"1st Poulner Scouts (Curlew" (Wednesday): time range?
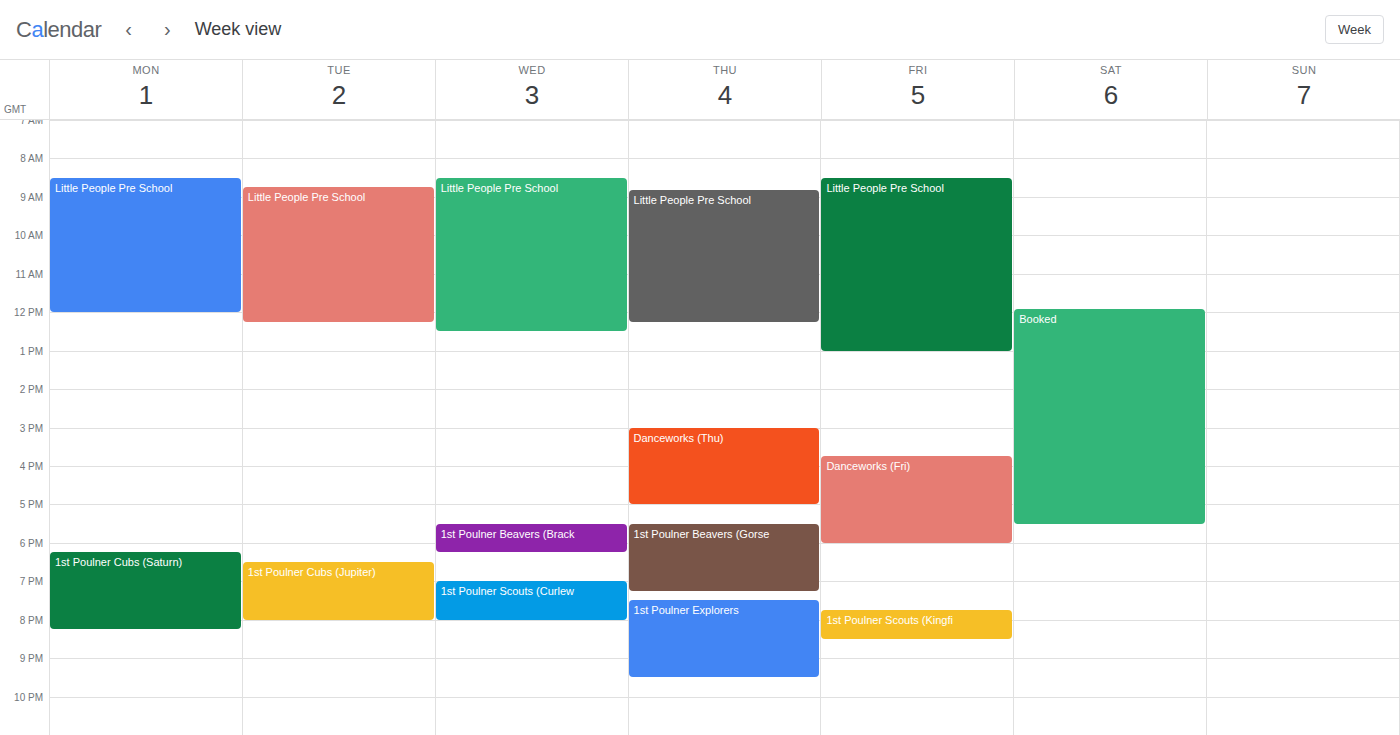
7:00 PM to 8:00 PM